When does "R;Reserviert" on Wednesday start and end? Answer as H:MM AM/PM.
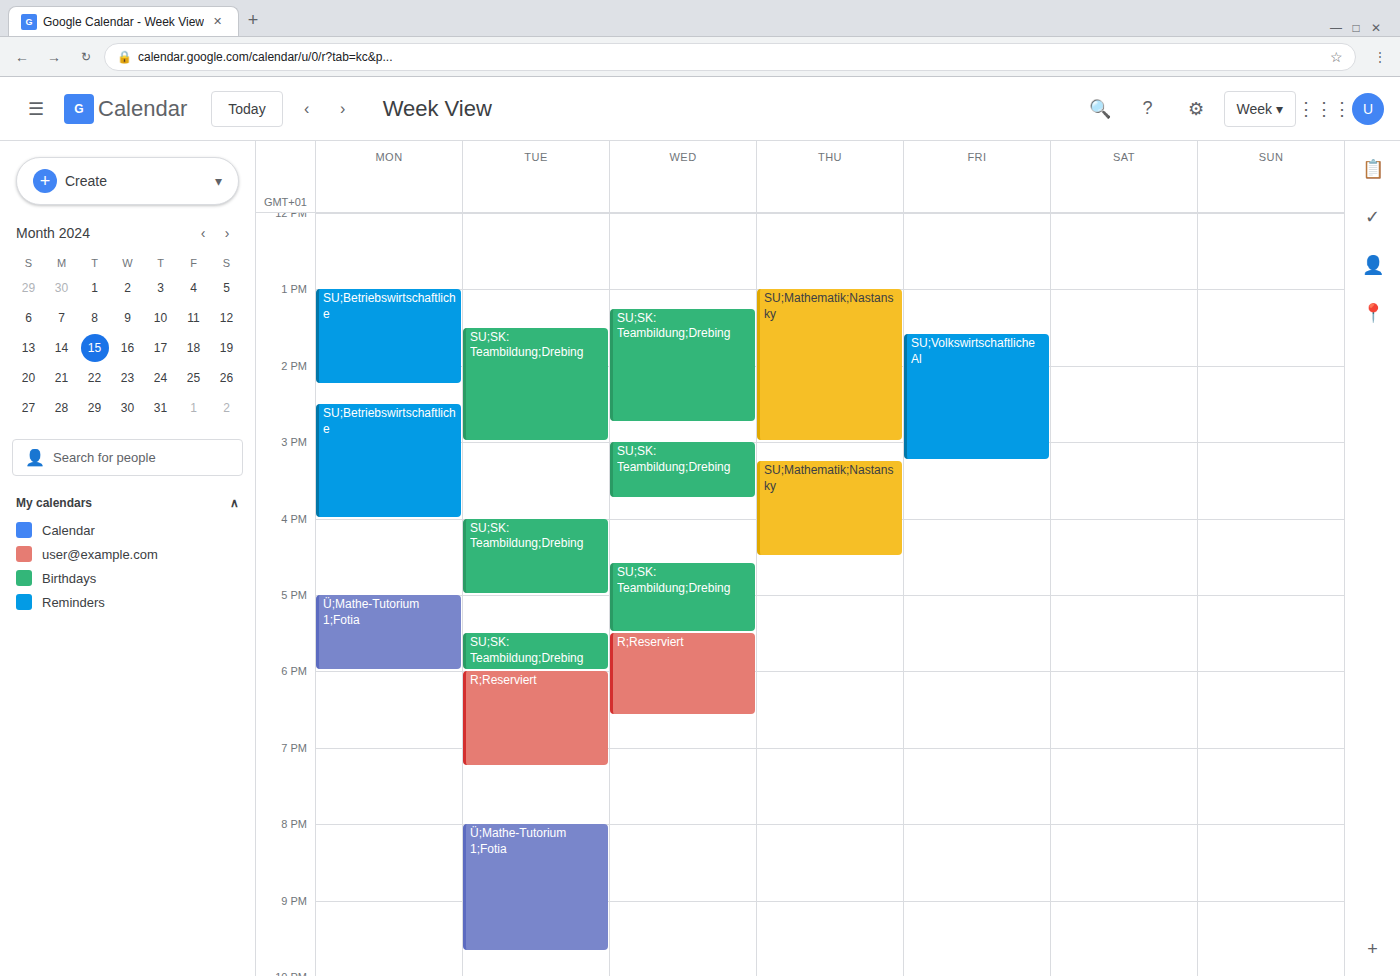
5:30 PM to 6:35 PM